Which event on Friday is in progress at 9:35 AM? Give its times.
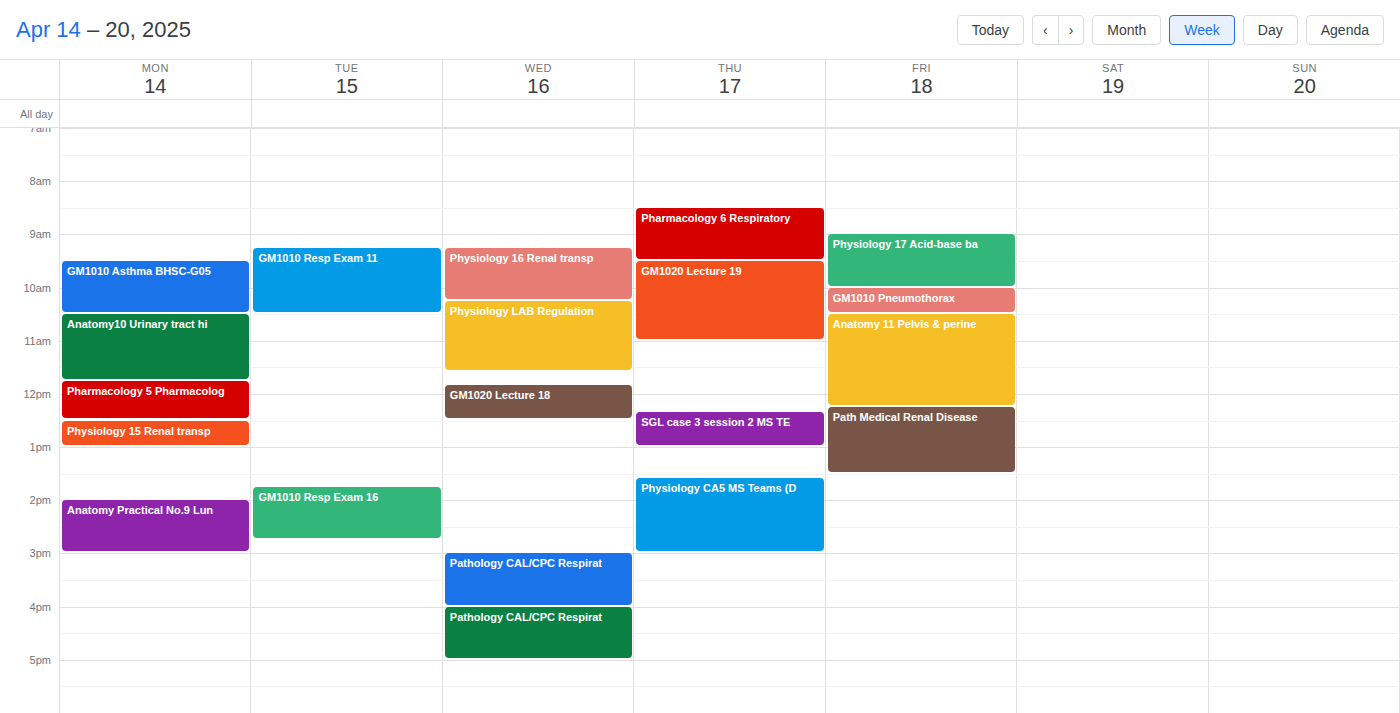
"Physiology 17 Acid-base ba", 9:00 AM to 10:00 AM